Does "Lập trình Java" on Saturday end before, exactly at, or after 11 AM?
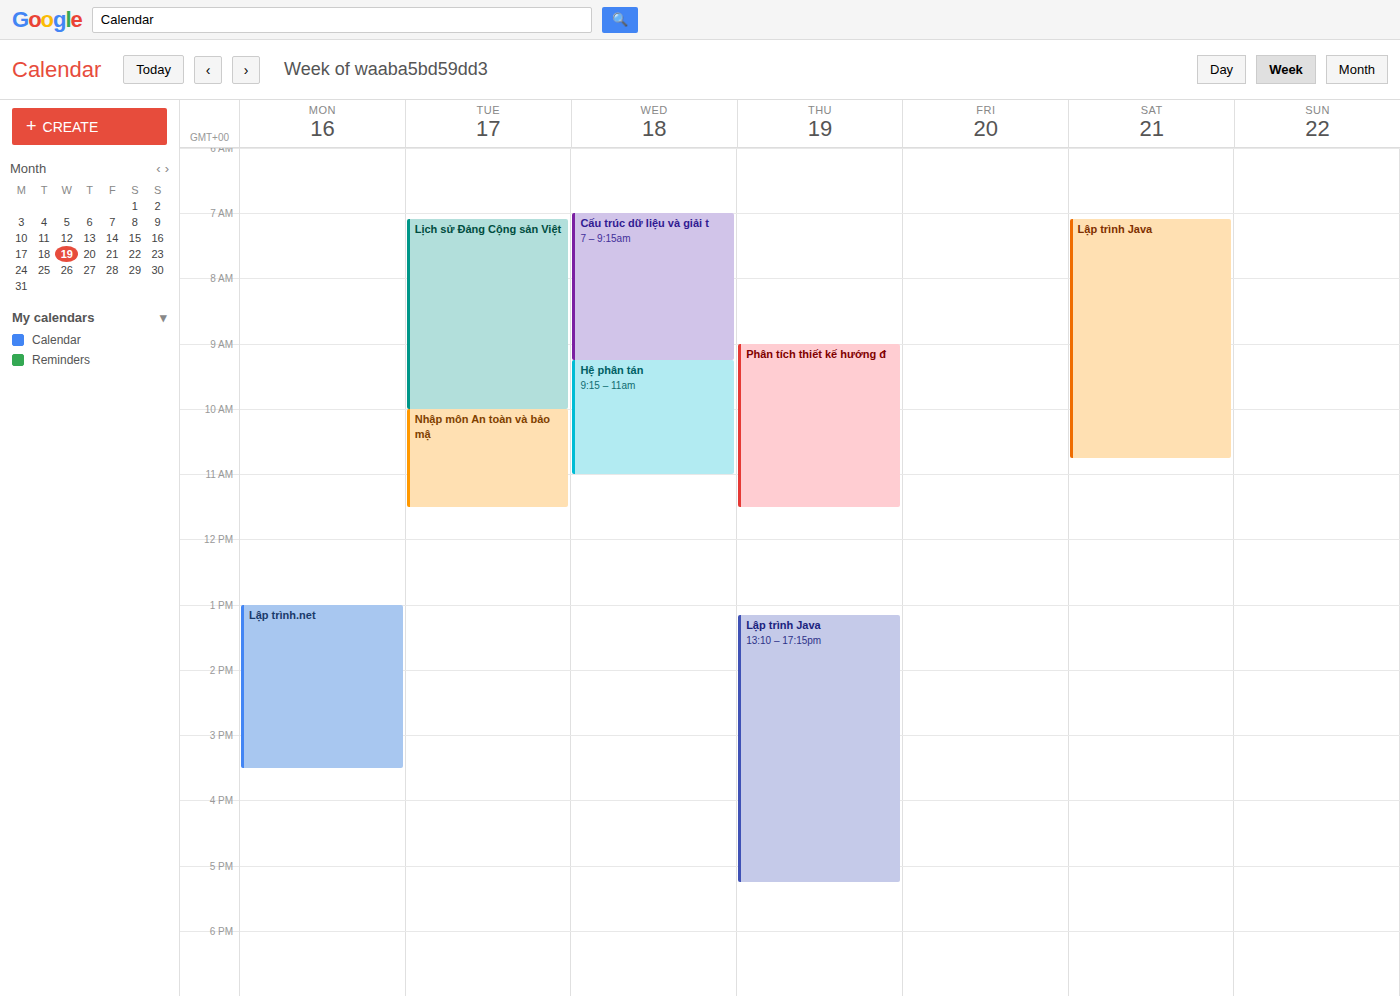
10:45 AM -- before 11 AM, 15 minutes above the 11 AM line.